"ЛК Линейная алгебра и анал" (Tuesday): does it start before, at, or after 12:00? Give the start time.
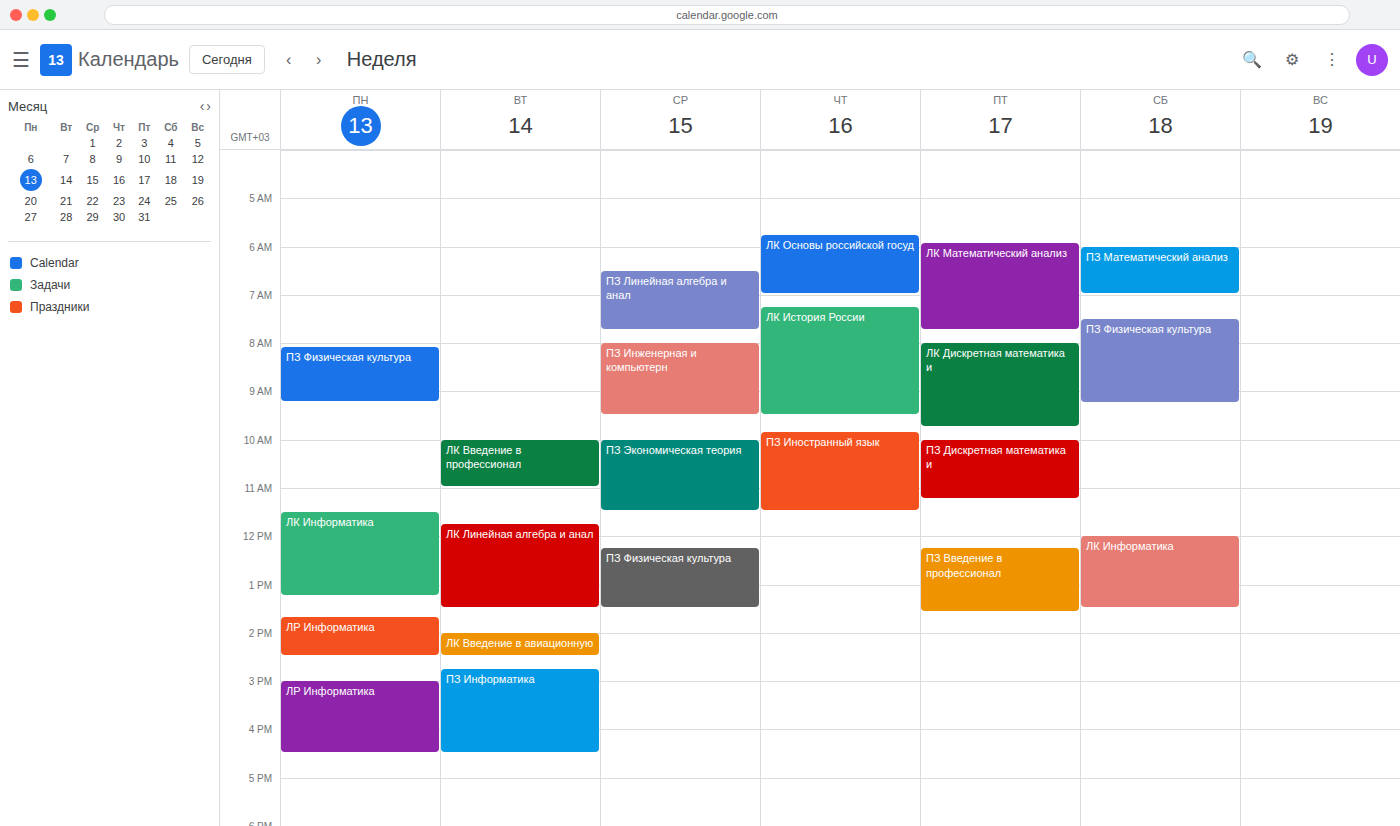
11:45 -- before 12:00, 15 minutes above the 12:00 line.